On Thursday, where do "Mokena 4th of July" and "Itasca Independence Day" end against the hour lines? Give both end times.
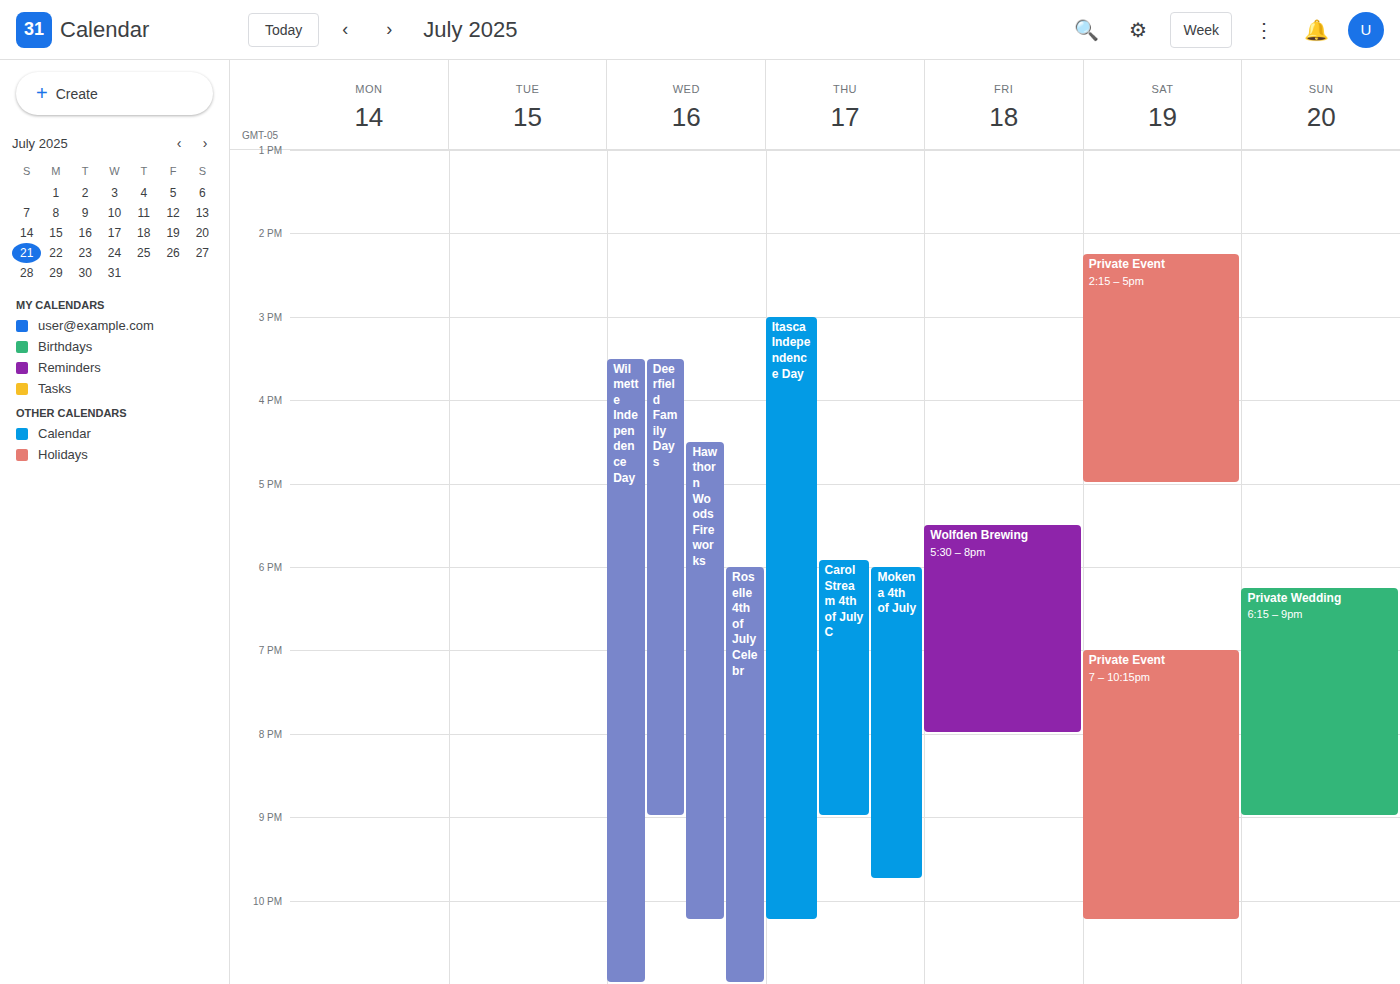
"Mokena 4th of July": 9:45 PM, neither: three quarters of the way from the 9 PM line to the 10 PM line. "Itasca Independence Day": 10:15 PM, neither: a quarter of the way from the 10 PM line to the 11 PM line.